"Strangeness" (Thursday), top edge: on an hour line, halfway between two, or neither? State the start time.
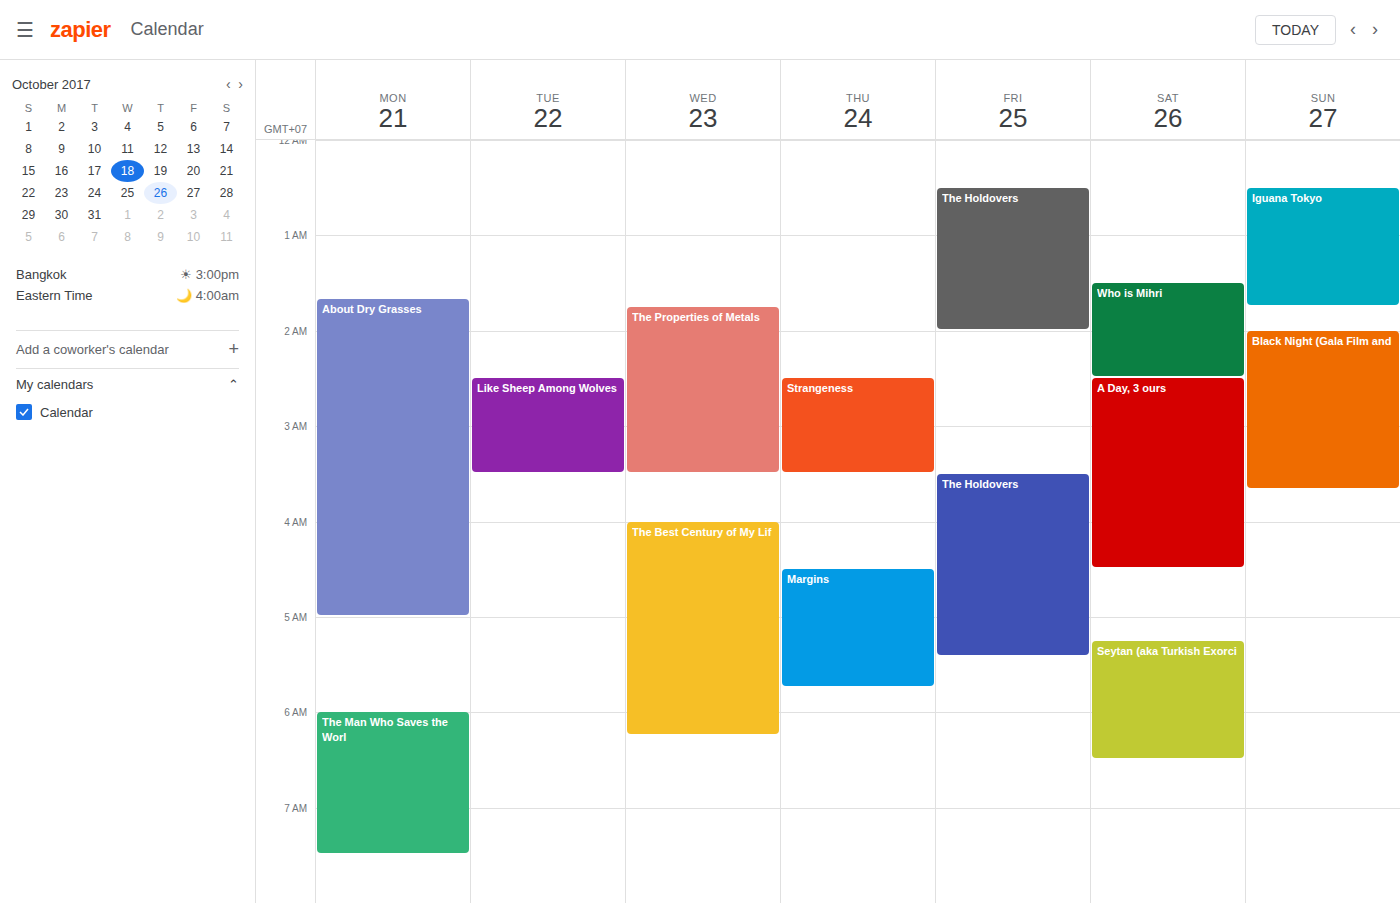
02:30 -- halfway between the 02:00 and 03:00 lines.